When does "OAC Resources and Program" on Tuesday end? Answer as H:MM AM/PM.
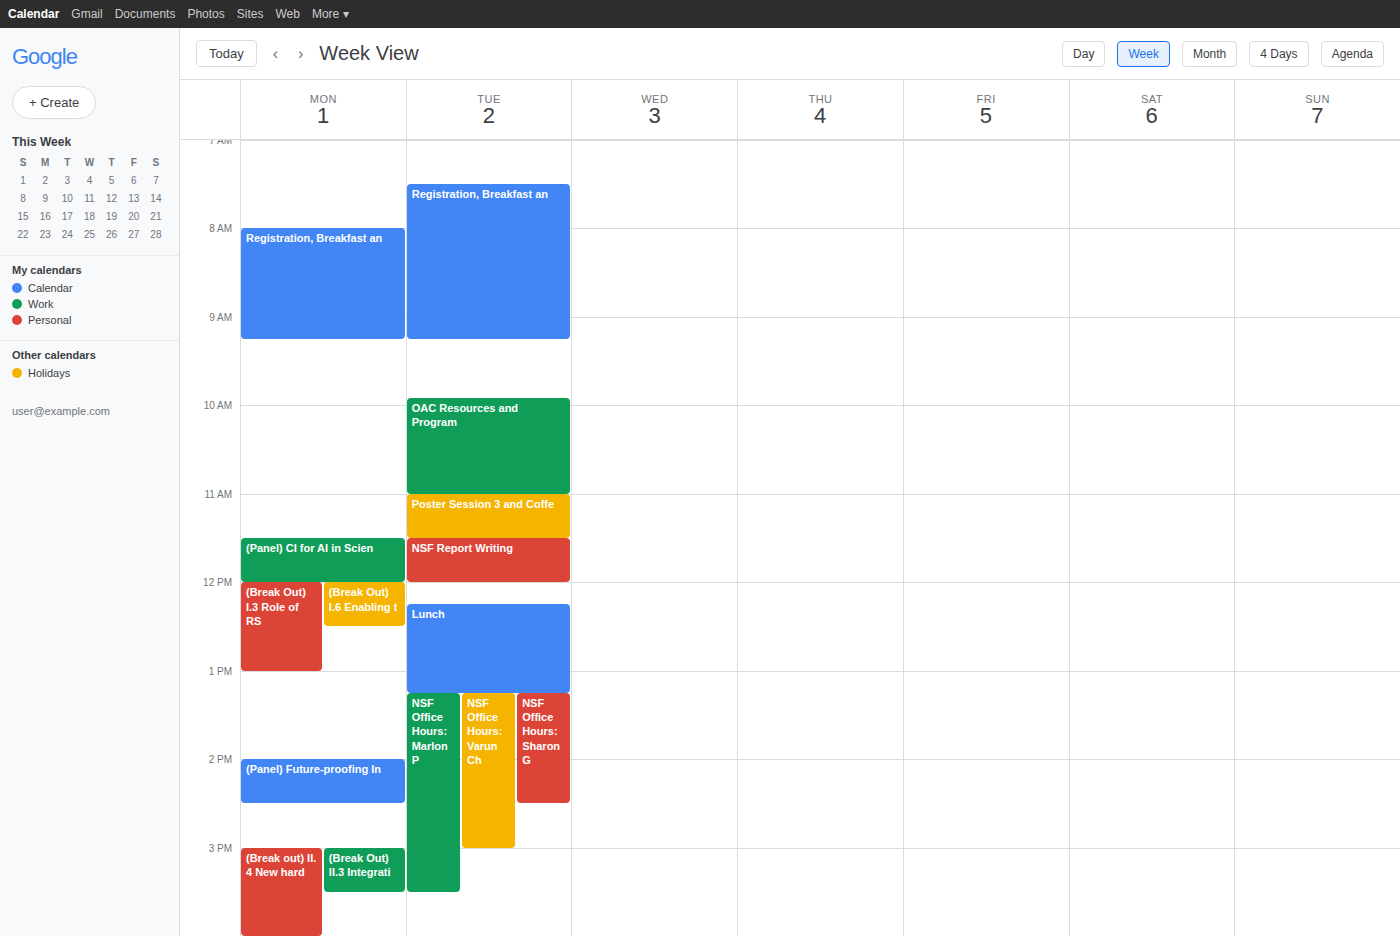
11:00 AM